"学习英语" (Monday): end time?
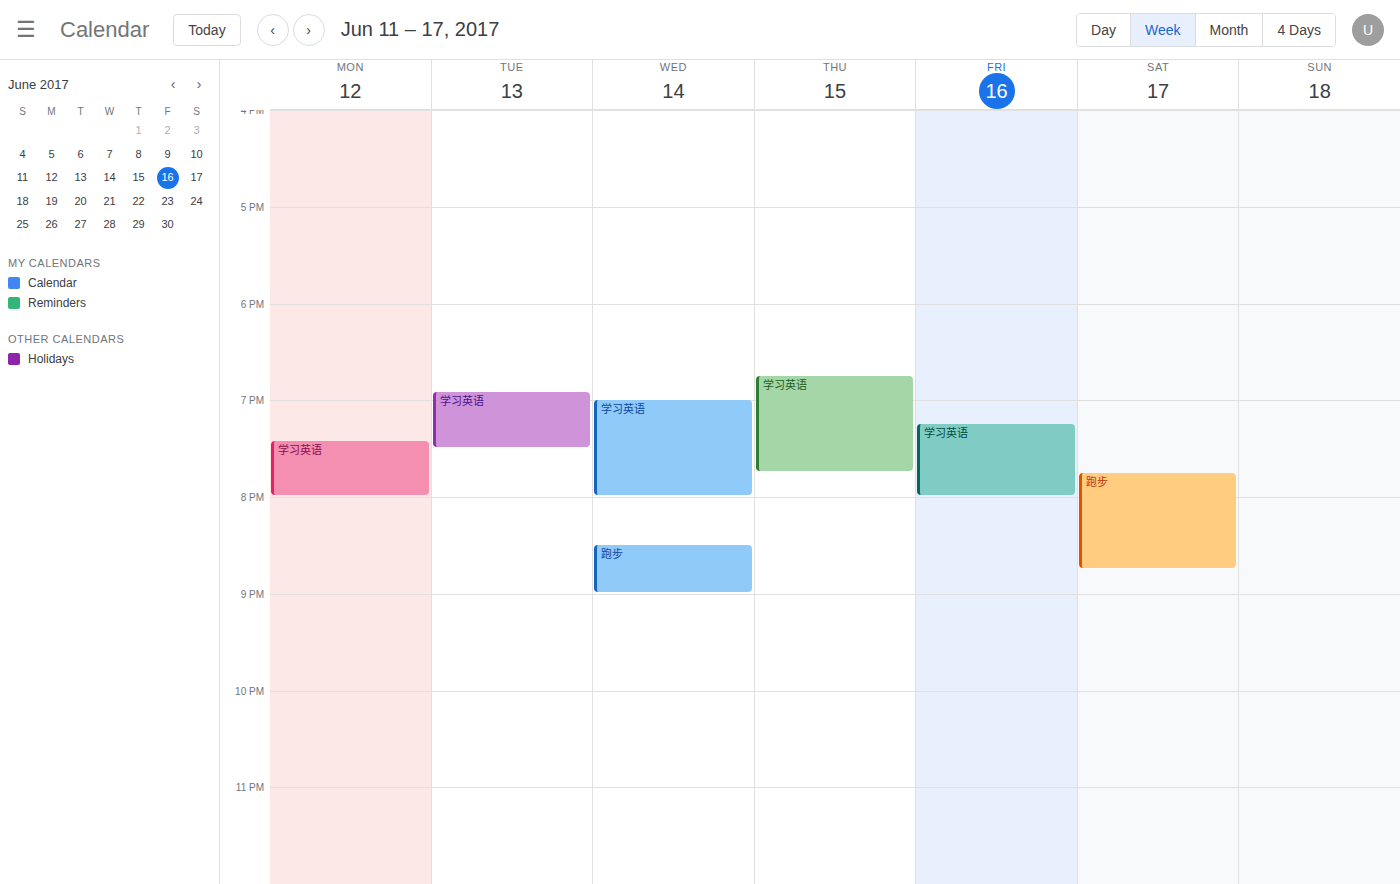
8:00 PM